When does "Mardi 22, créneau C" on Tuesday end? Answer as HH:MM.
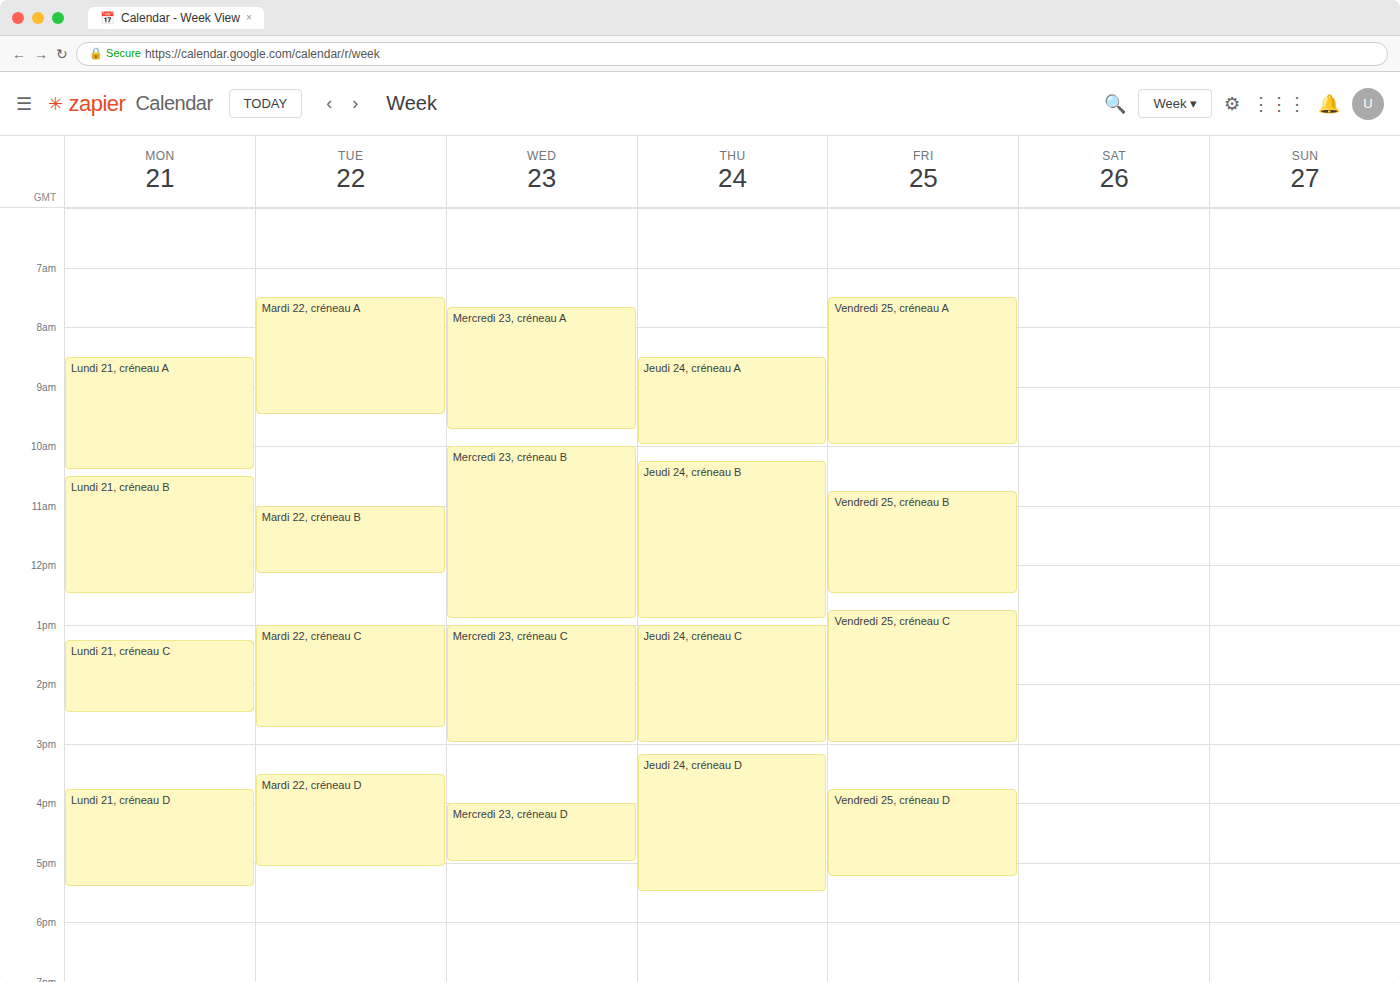
14:45